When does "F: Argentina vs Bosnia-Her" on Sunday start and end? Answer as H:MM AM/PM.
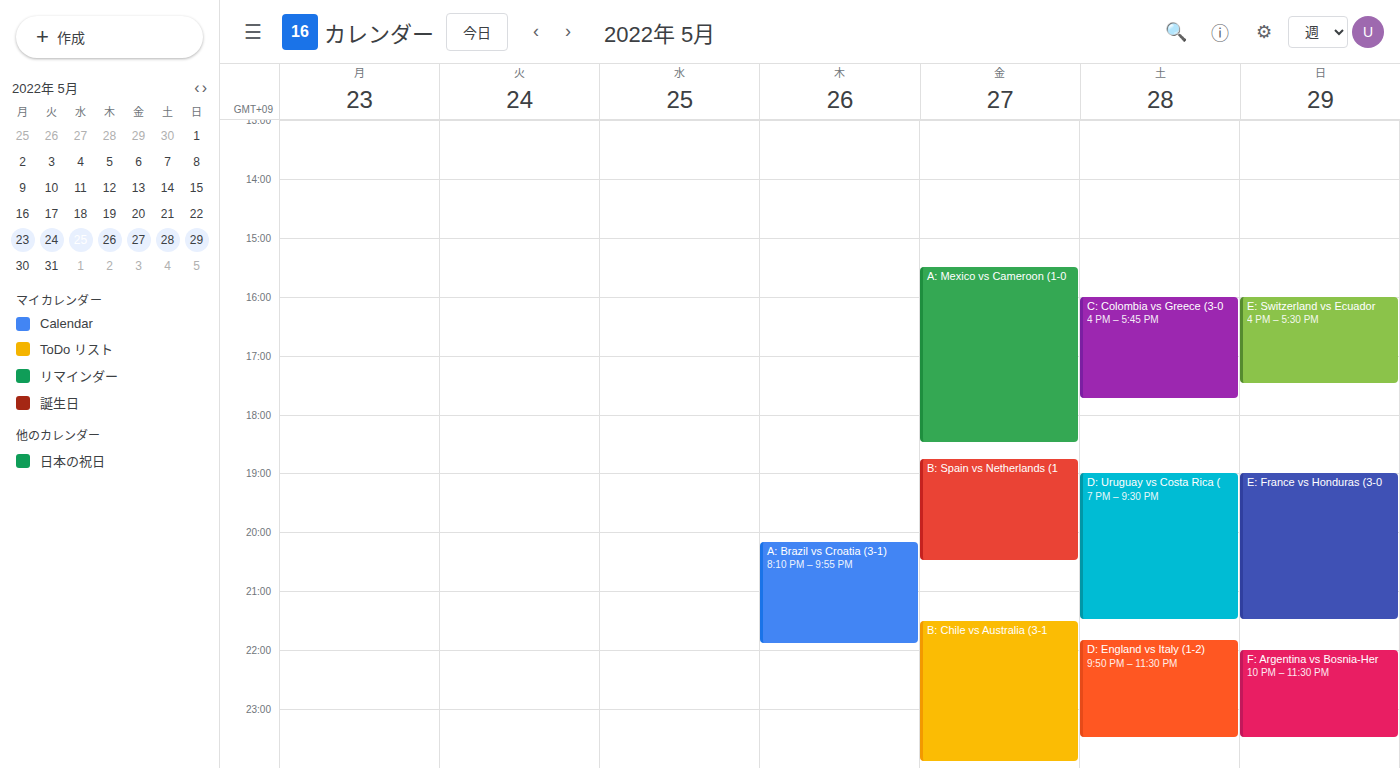
10:00 PM to 11:30 PM